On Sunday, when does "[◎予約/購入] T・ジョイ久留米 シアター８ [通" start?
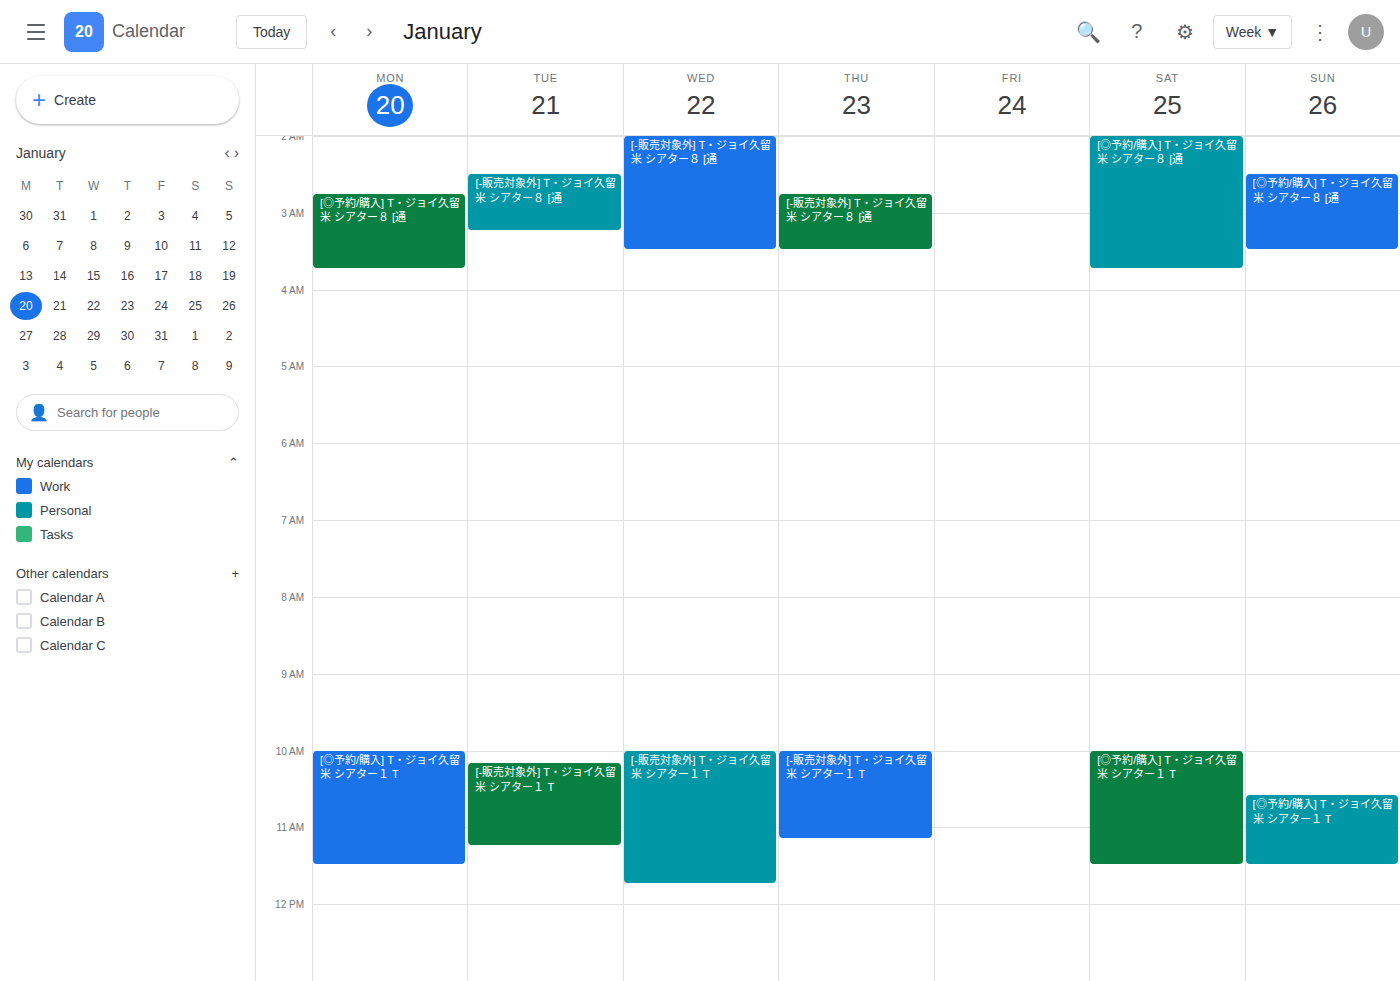
2:30 AM